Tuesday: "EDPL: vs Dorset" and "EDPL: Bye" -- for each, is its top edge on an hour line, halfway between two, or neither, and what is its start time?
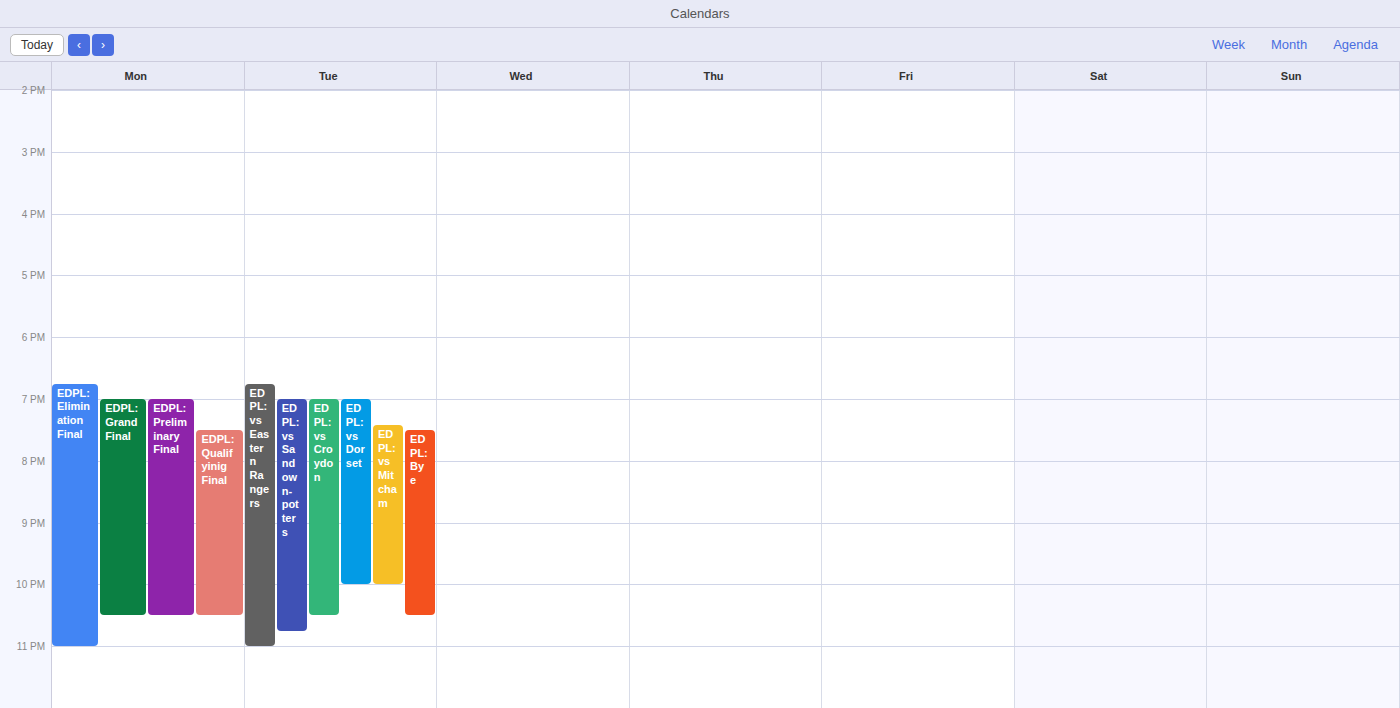
"EDPL: vs Dorset": 7:00 PM, exactly on the 7 PM line. "EDPL: Bye": 7:30 PM, halfway between the 7 PM and 8 PM lines.